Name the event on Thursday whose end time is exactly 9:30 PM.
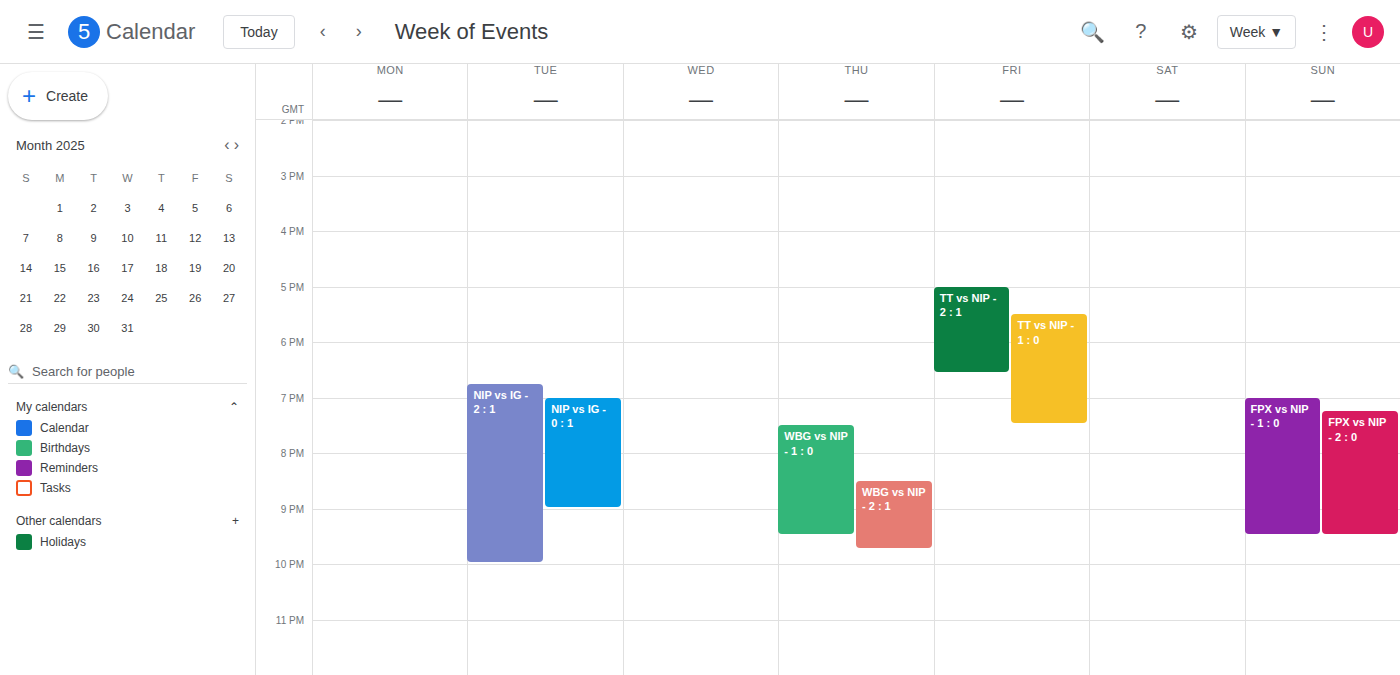
"WBG vs NIP - 1 : 0"